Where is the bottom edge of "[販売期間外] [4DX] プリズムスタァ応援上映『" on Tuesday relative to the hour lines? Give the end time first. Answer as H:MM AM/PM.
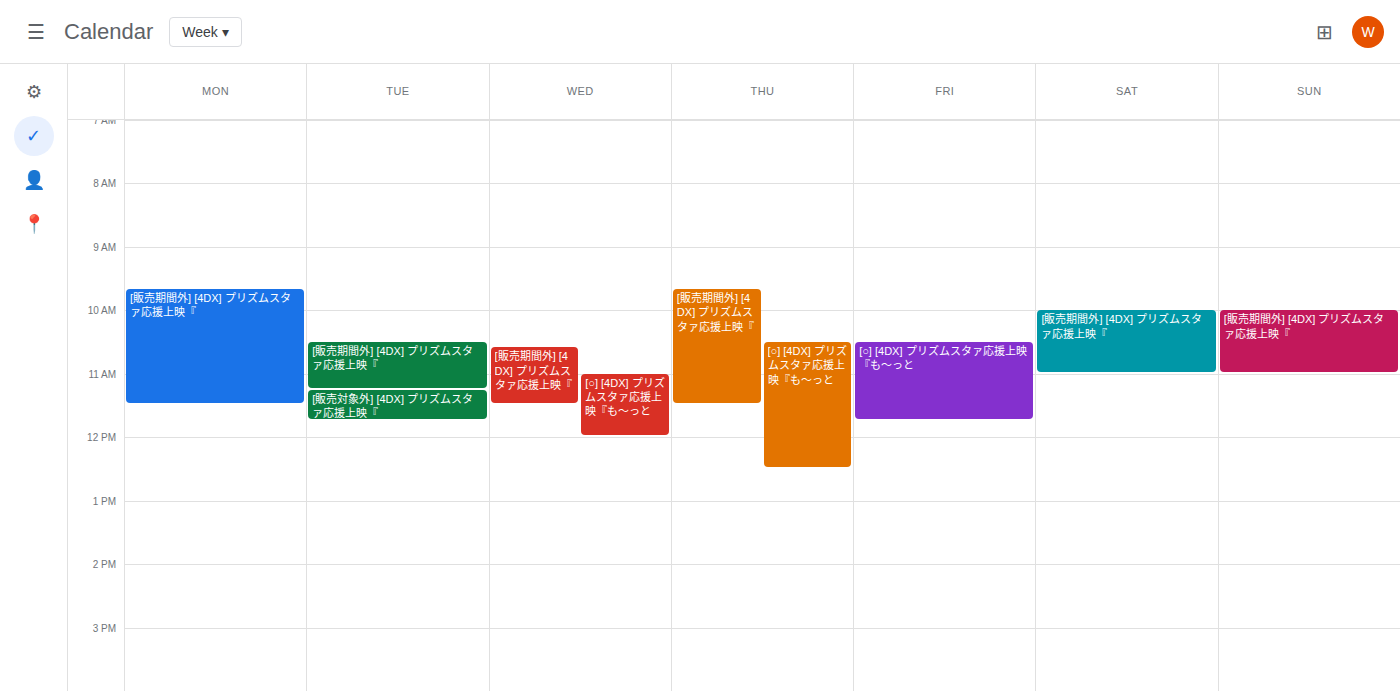
11:15 AM -- neither: a quarter of the way from the 11 AM line to the 12 PM line.